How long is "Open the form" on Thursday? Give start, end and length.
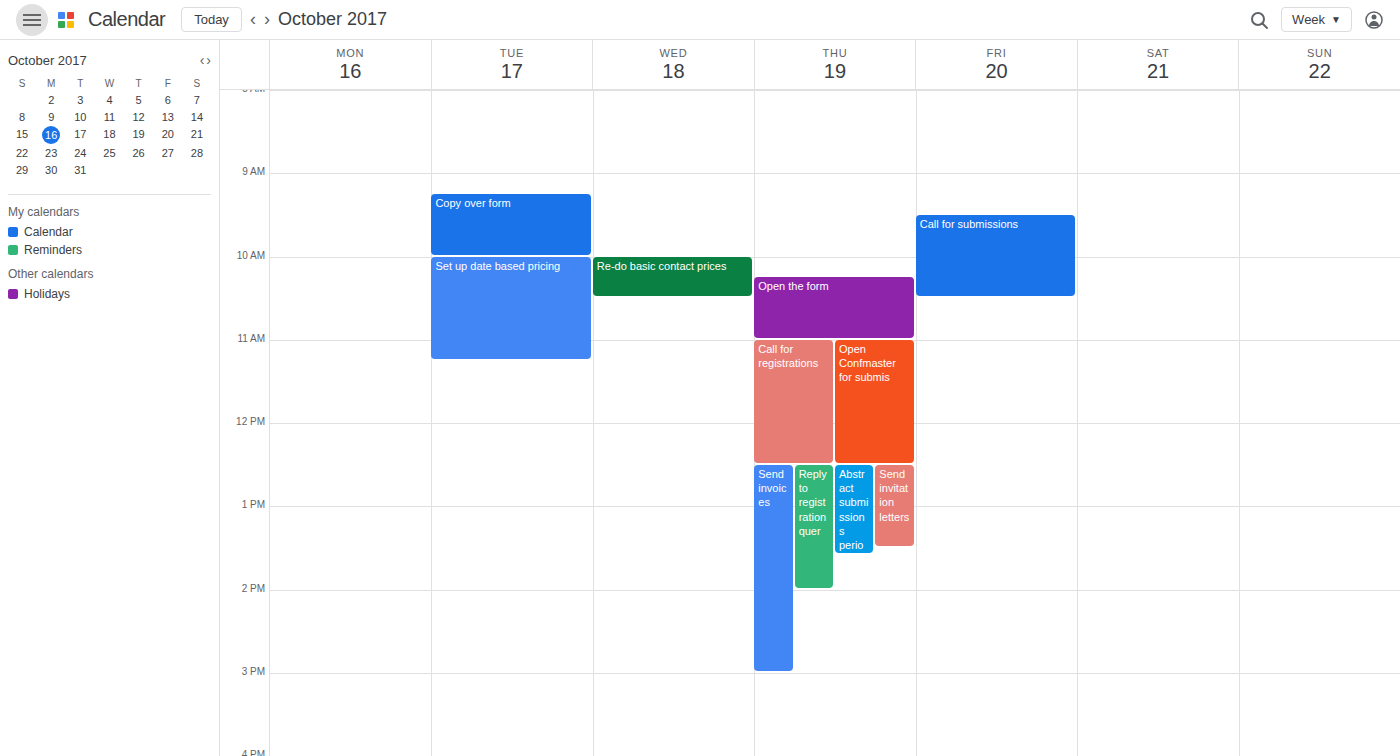
10:15 AM to 11:00 AM, 45 minutes